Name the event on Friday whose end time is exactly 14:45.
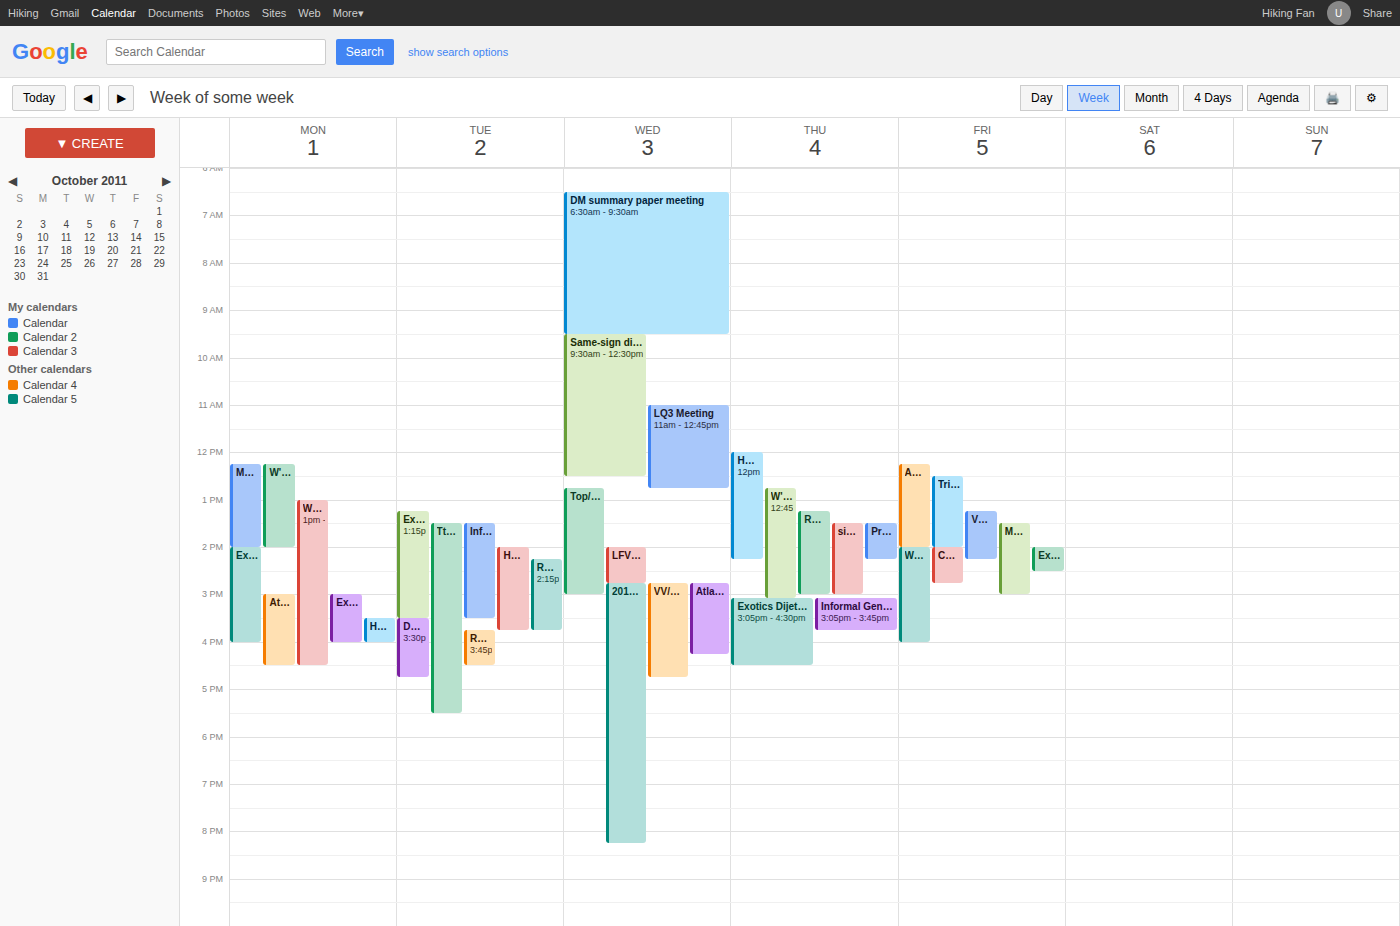
"CalRatio LLP analysis meet"